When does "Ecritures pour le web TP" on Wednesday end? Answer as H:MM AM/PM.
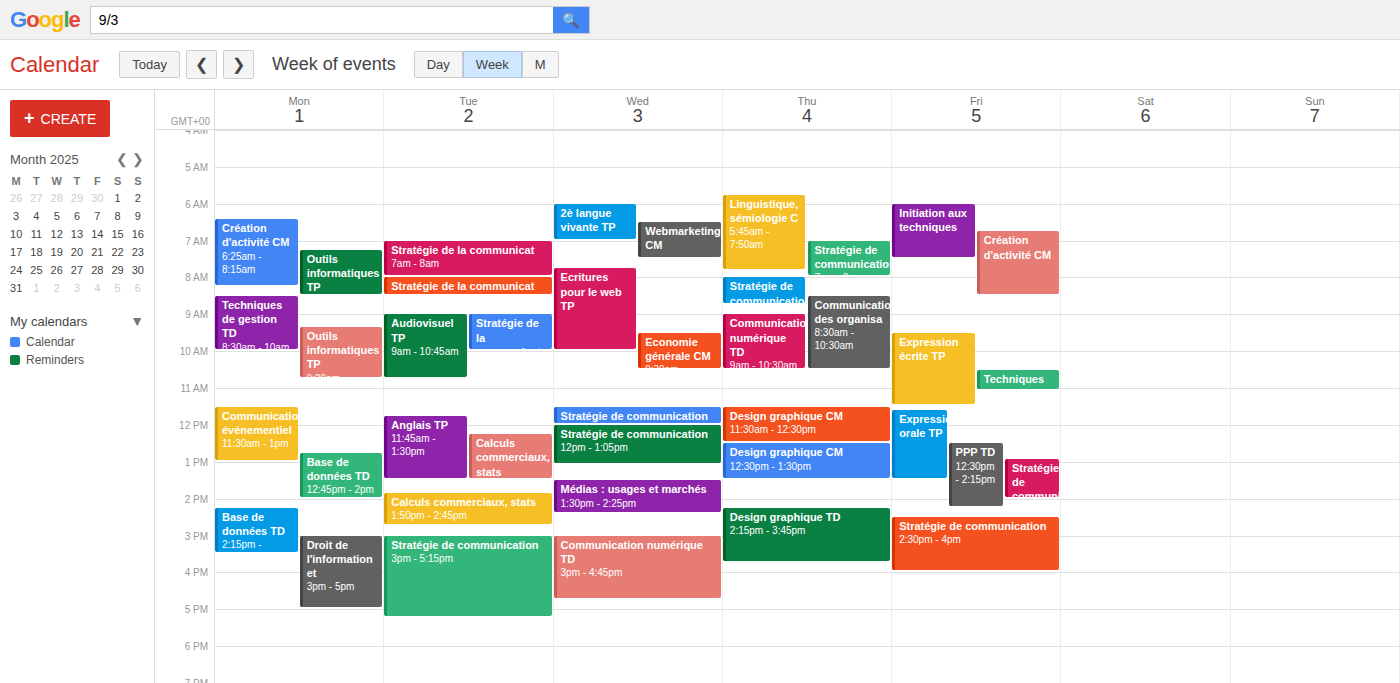
10:00 AM